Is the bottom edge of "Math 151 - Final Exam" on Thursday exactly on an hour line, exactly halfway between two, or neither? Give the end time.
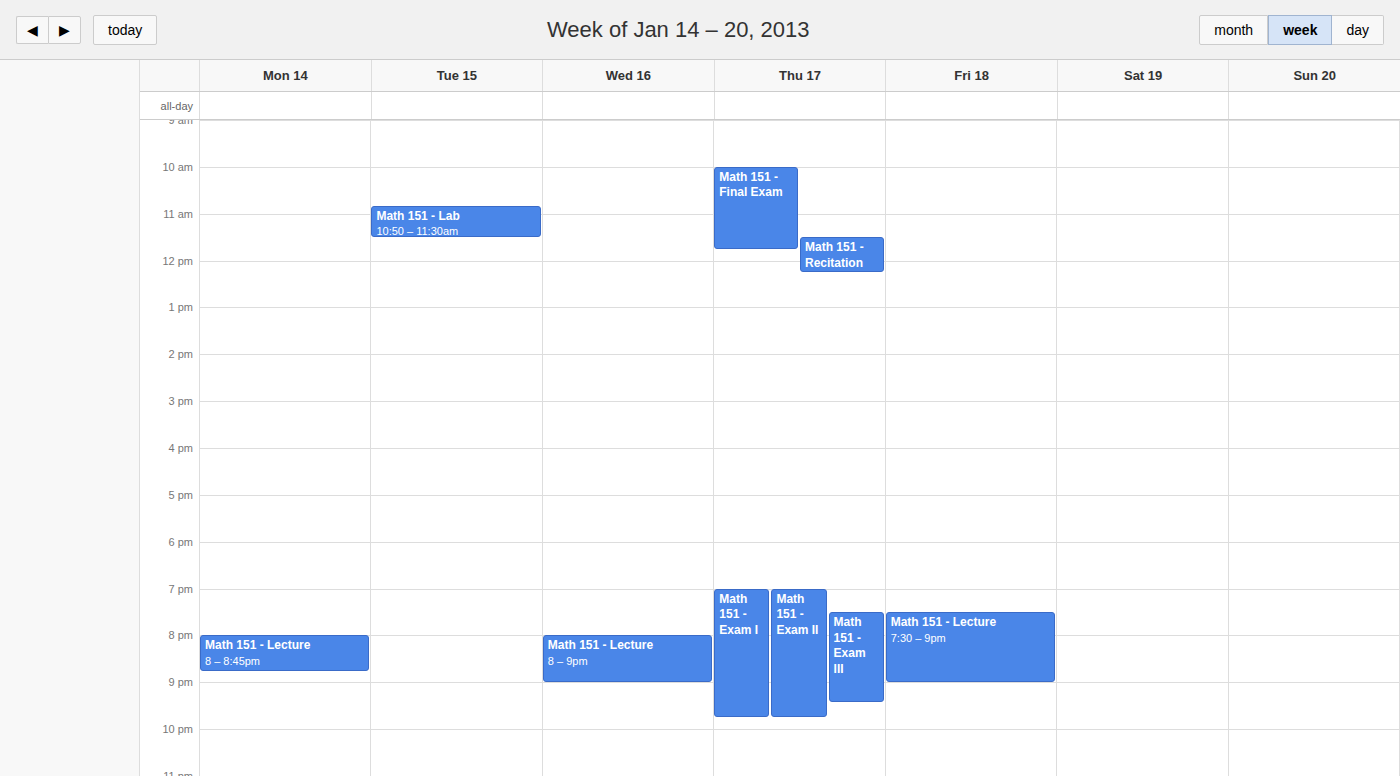
11:45 AM -- neither: three quarters of the way from the 11 AM line to the 12 PM line.